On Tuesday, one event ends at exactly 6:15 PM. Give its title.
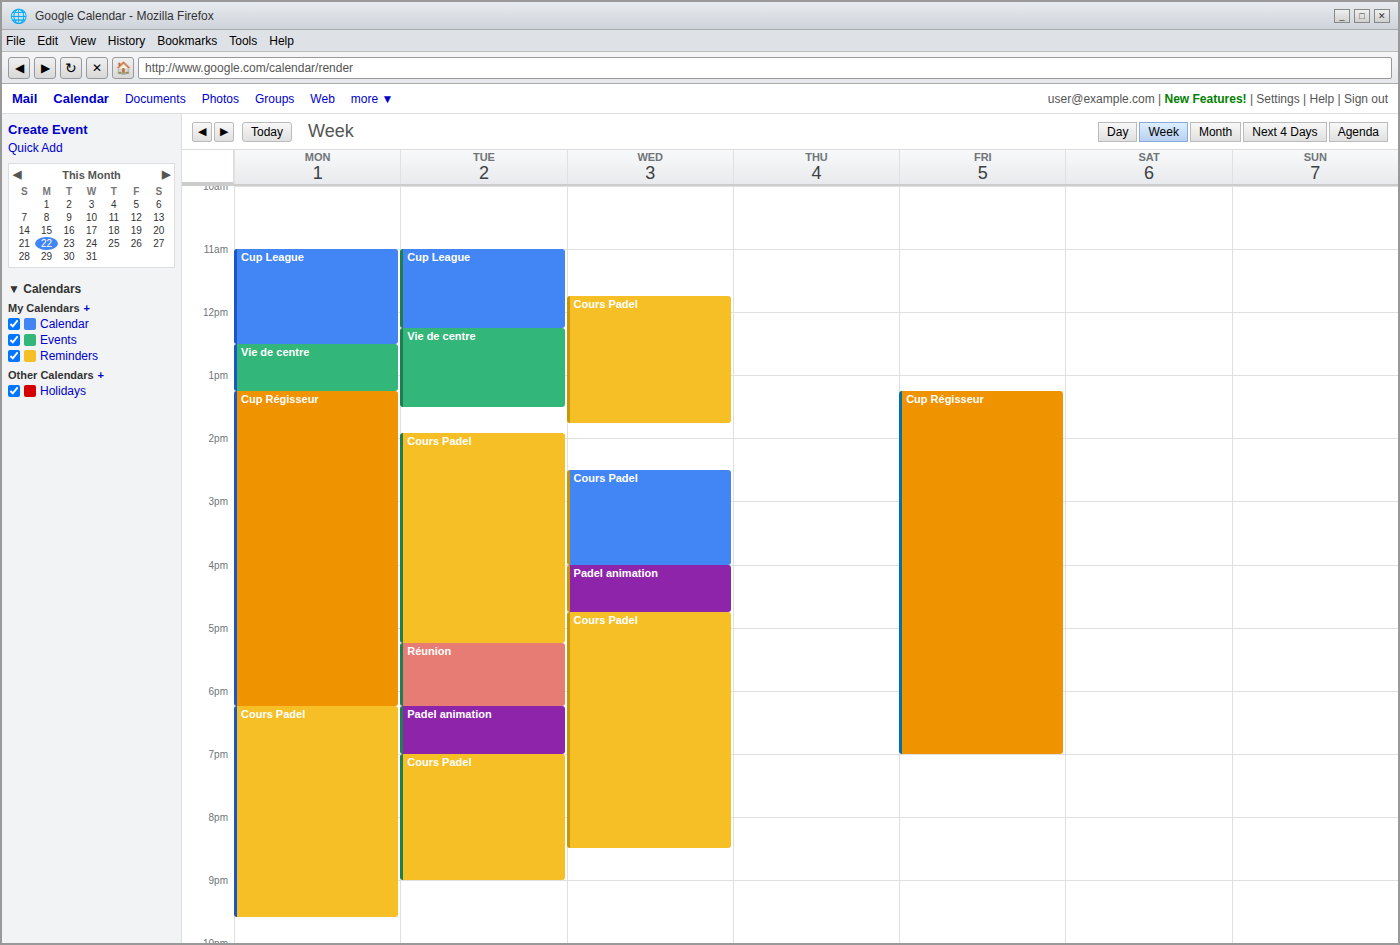
"Réunion"